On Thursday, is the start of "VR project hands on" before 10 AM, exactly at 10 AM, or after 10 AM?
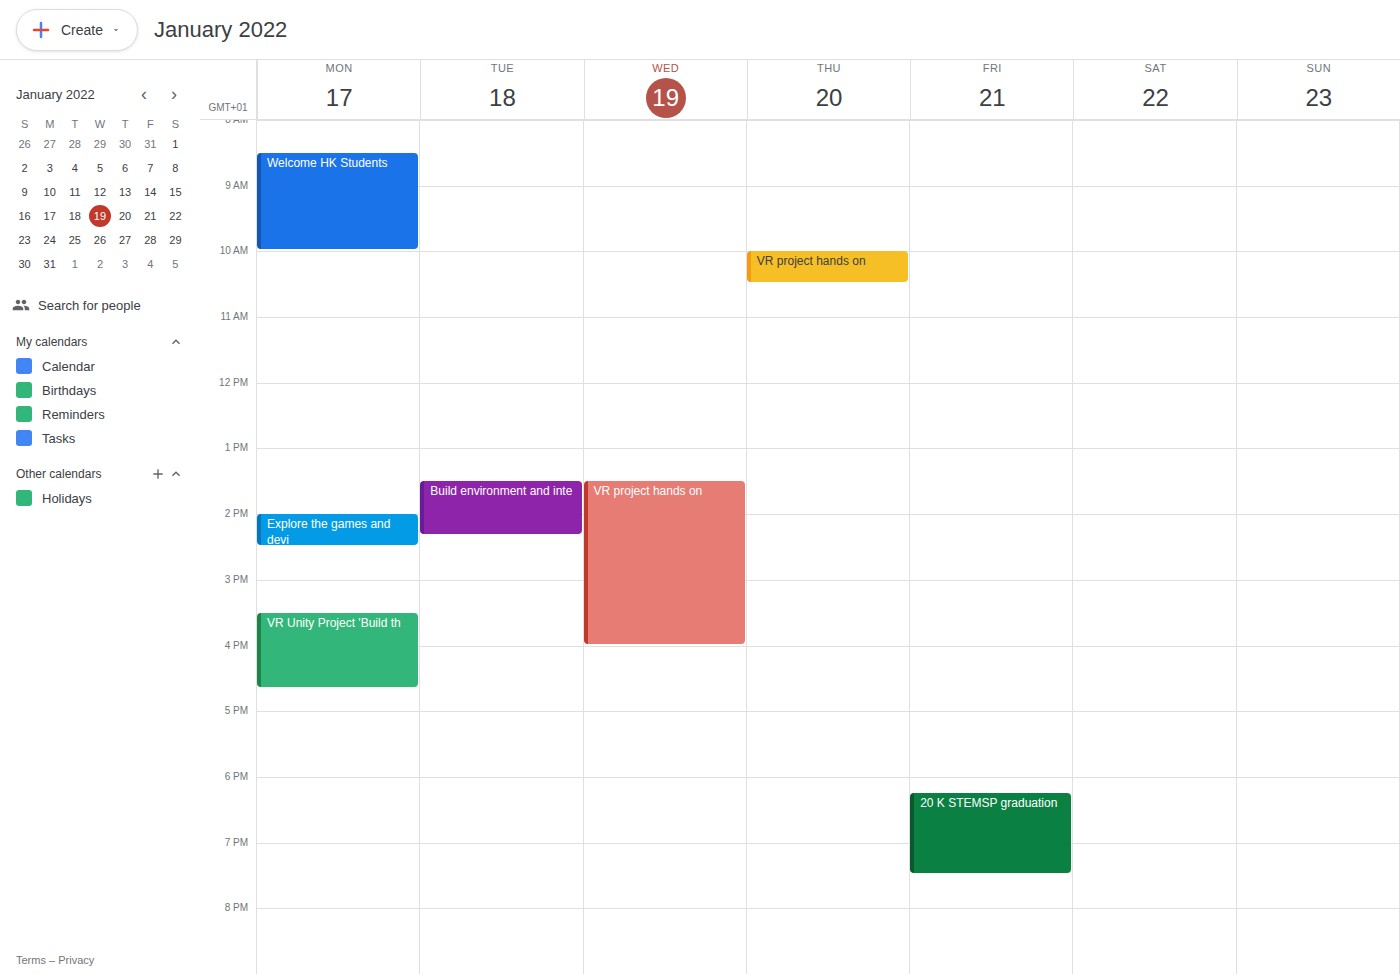
10:00 AM -- exactly at 10 AM, on the 10 AM line.